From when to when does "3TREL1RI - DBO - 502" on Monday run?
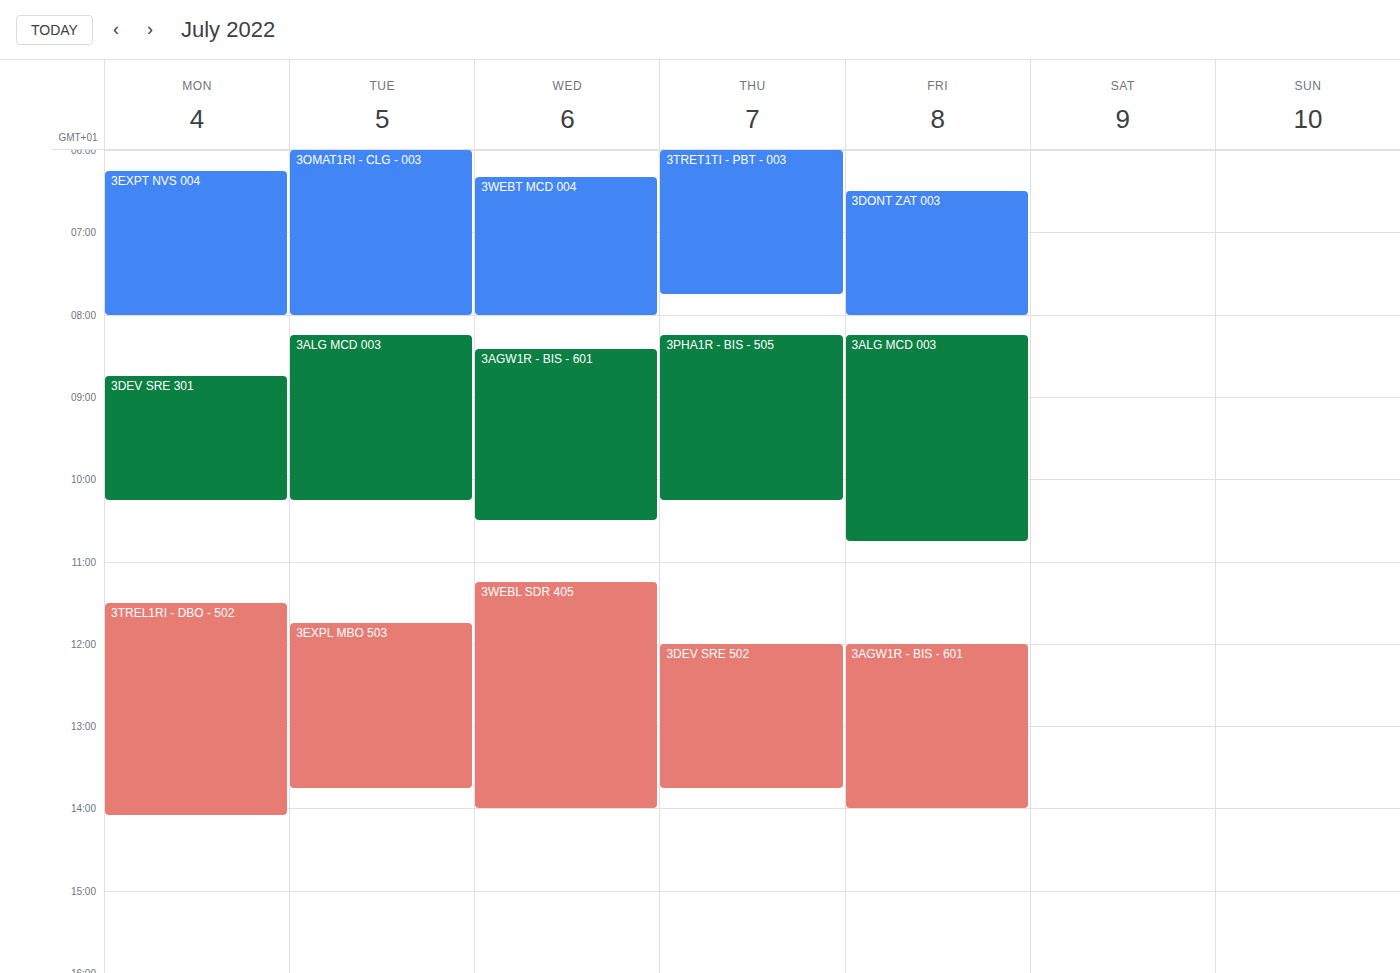
11:30 AM to 2:05 PM